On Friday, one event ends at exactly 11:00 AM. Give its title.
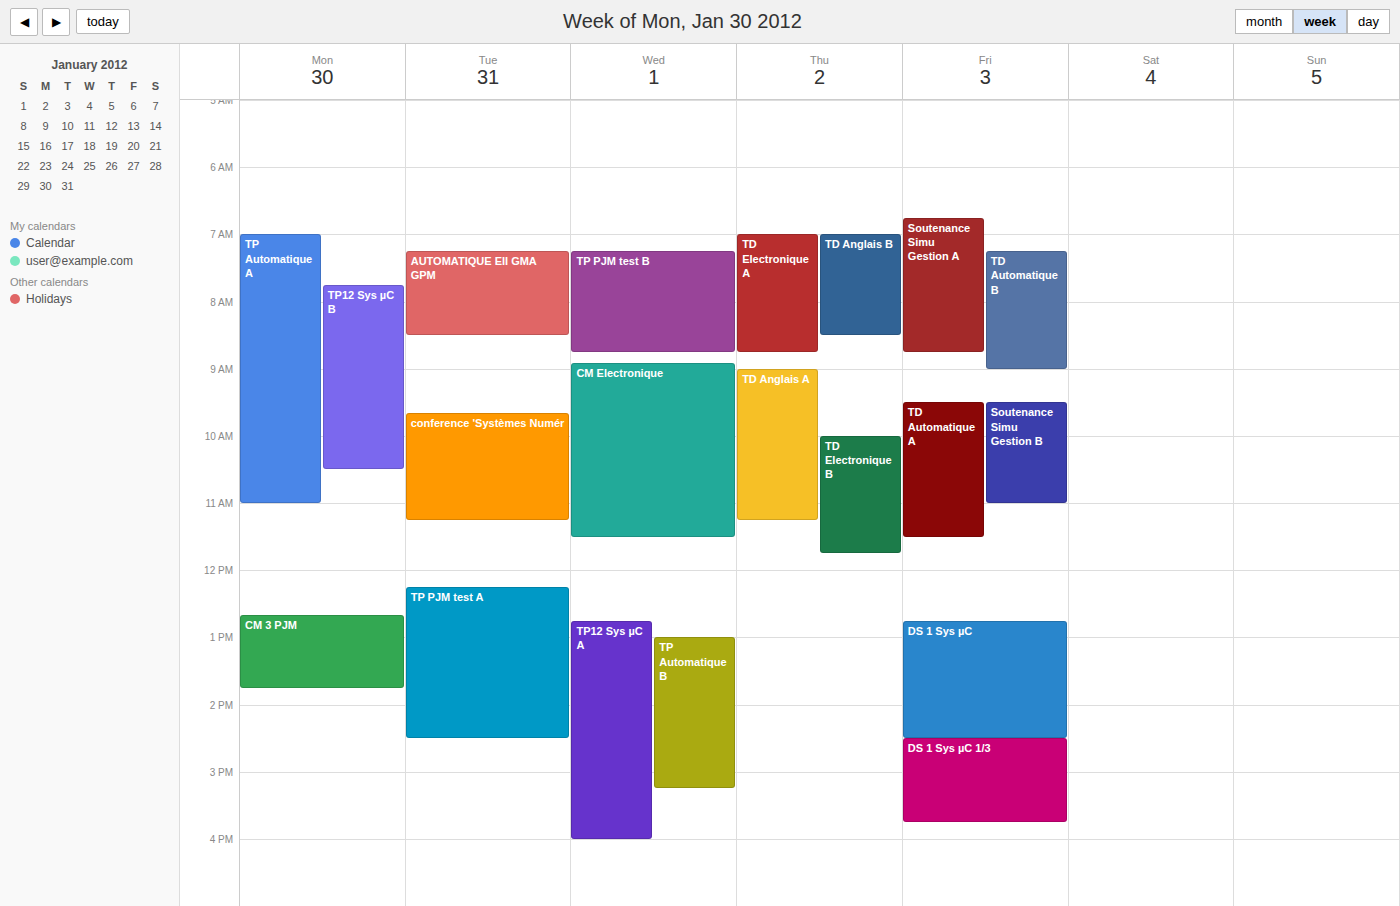
"Soutenance Simu Gestion B"